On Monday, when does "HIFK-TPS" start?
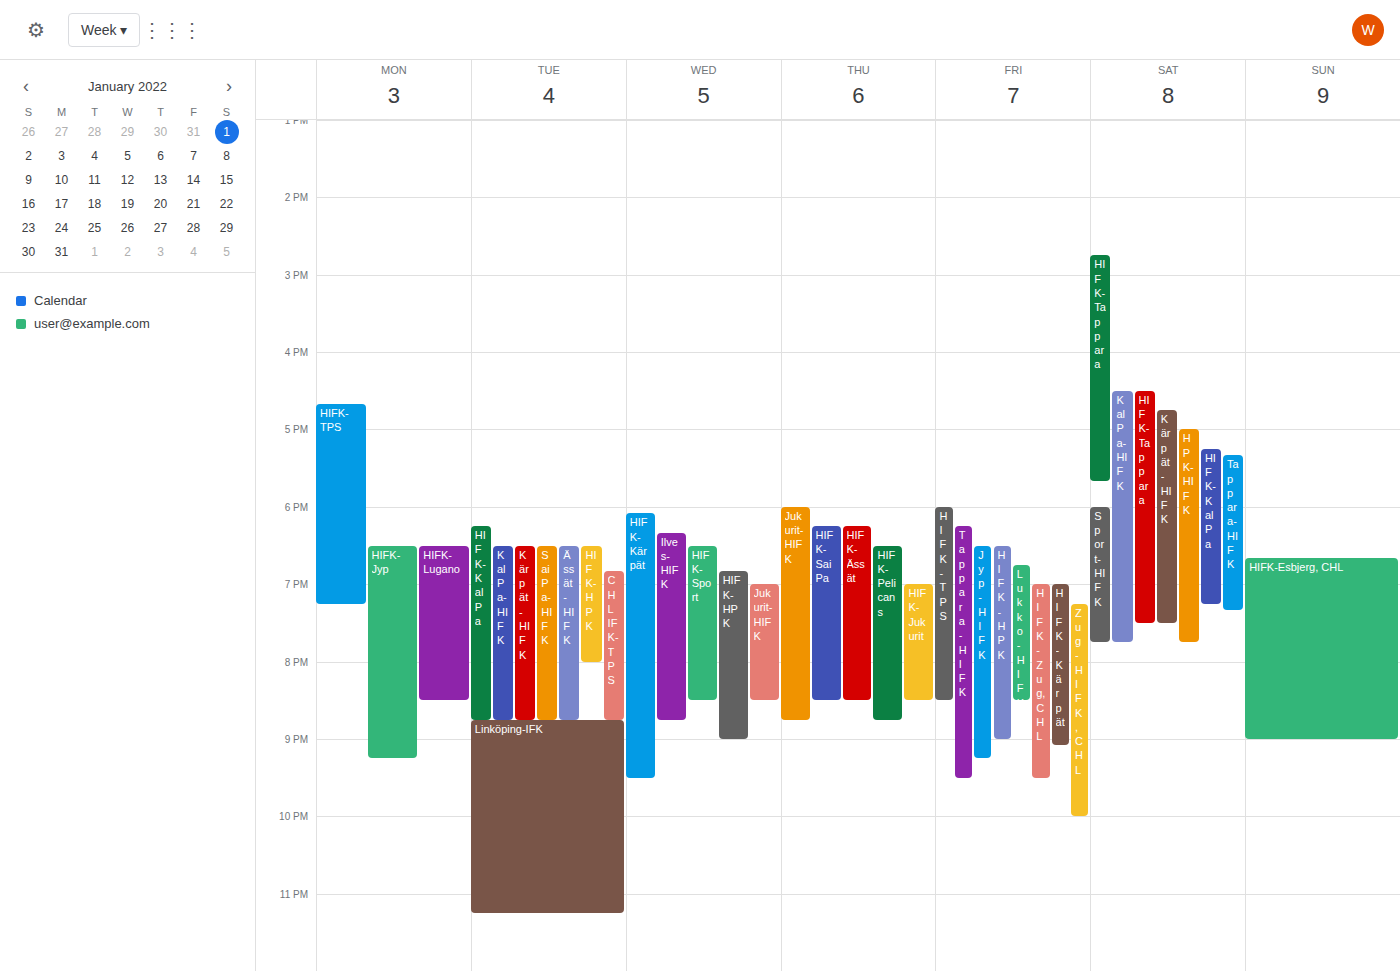
4:40 PM